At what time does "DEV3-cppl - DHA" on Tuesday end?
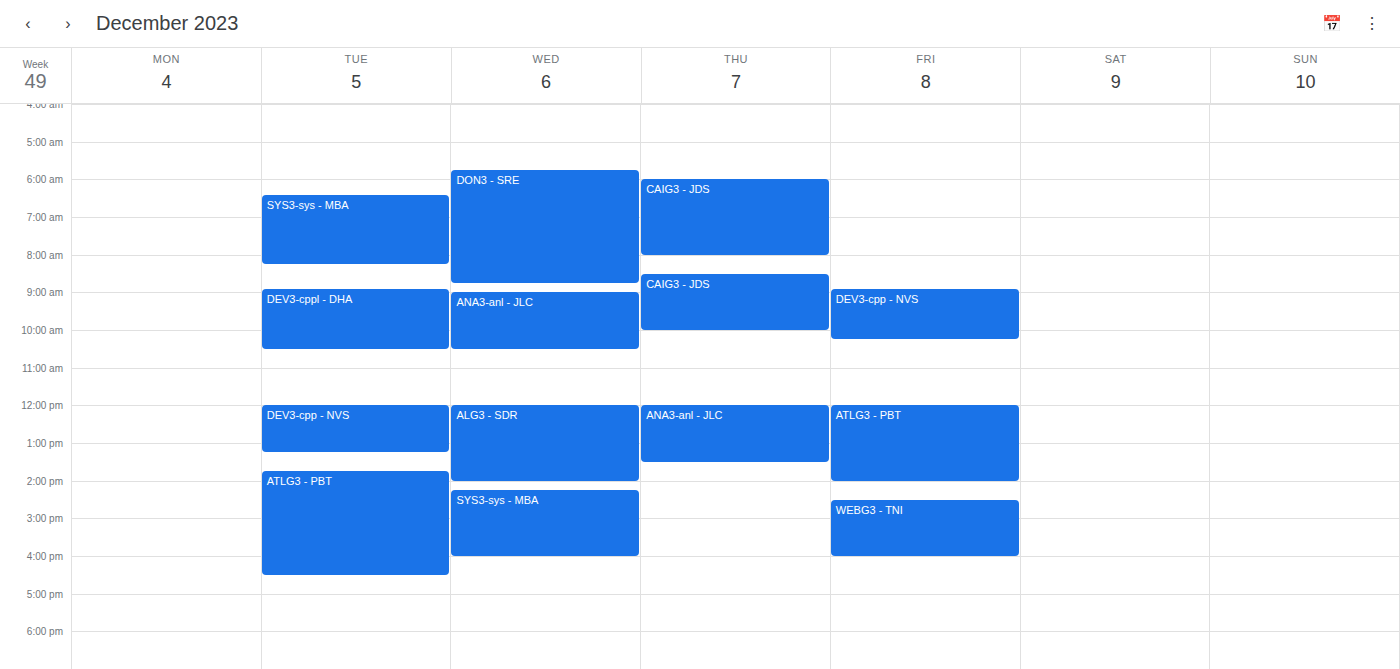
10:30 AM